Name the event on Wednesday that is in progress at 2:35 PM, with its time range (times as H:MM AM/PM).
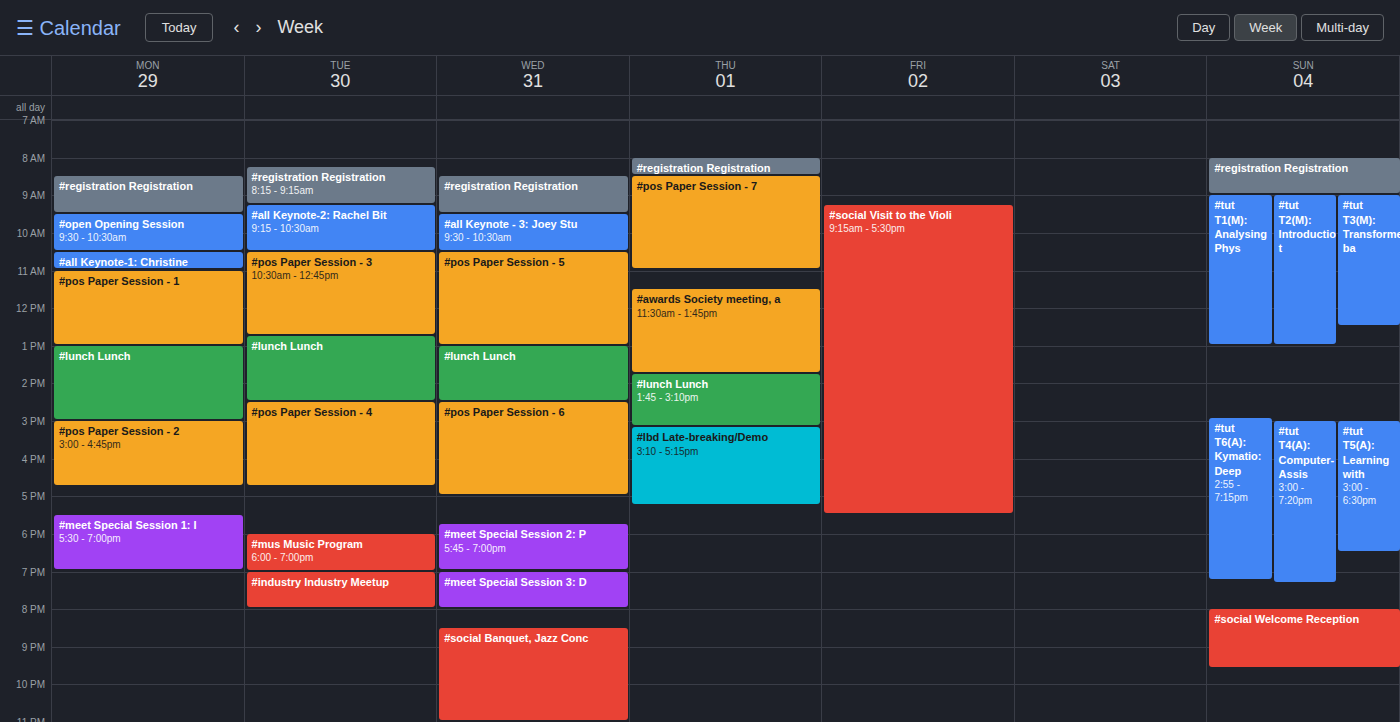
"#pos Paper Session - 6", 2:30 PM to 5:00 PM